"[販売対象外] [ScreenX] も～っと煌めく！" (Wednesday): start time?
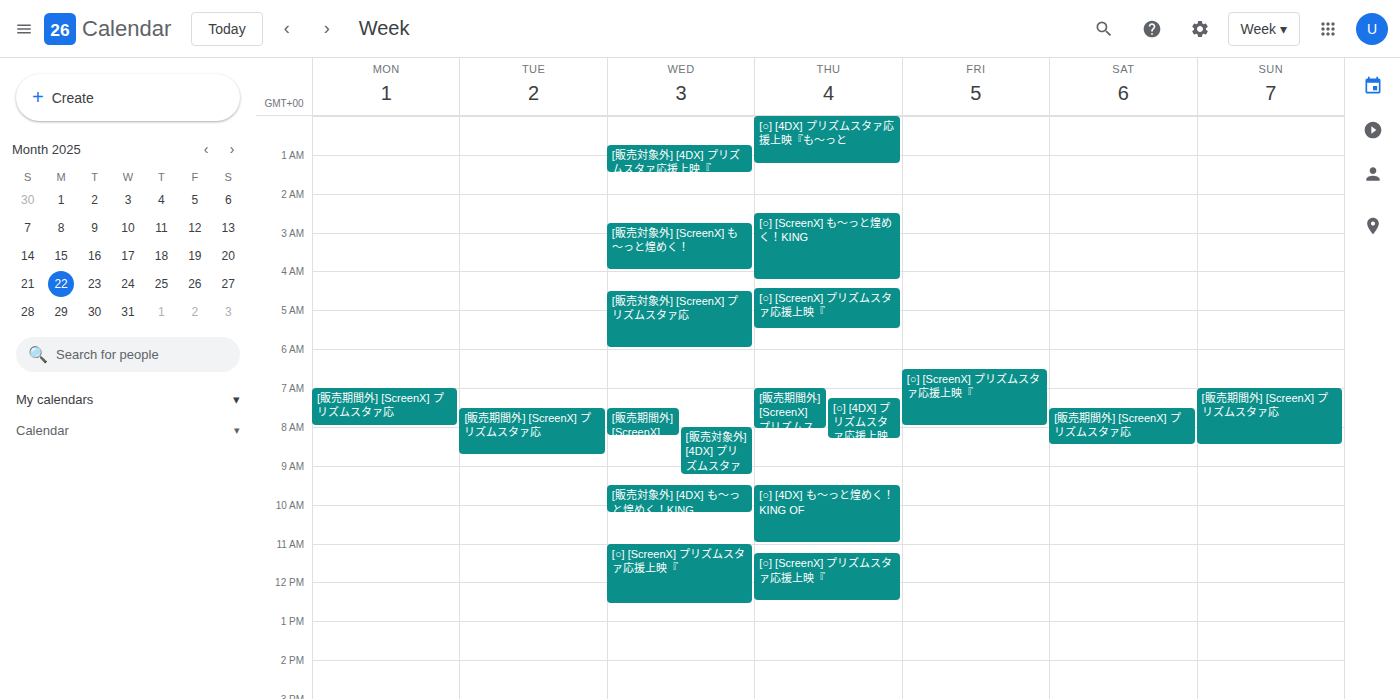
2:45 AM